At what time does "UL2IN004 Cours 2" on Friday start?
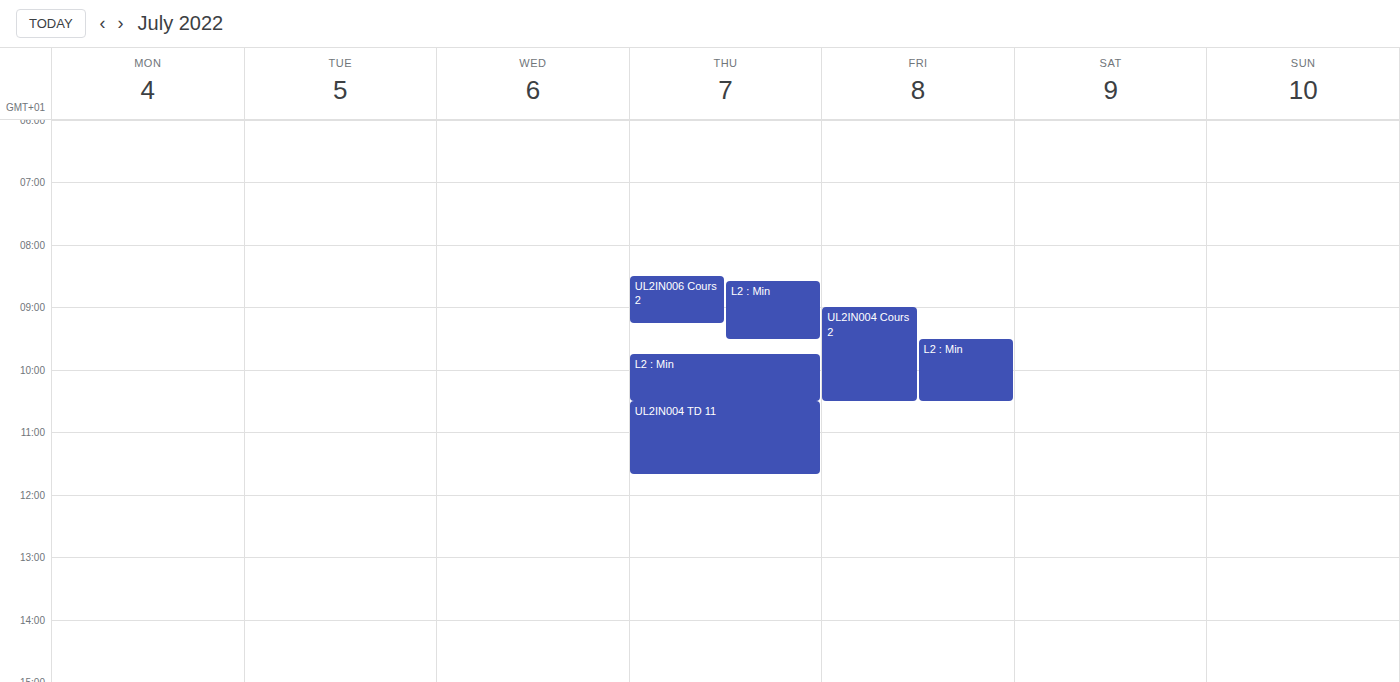
9:00 AM